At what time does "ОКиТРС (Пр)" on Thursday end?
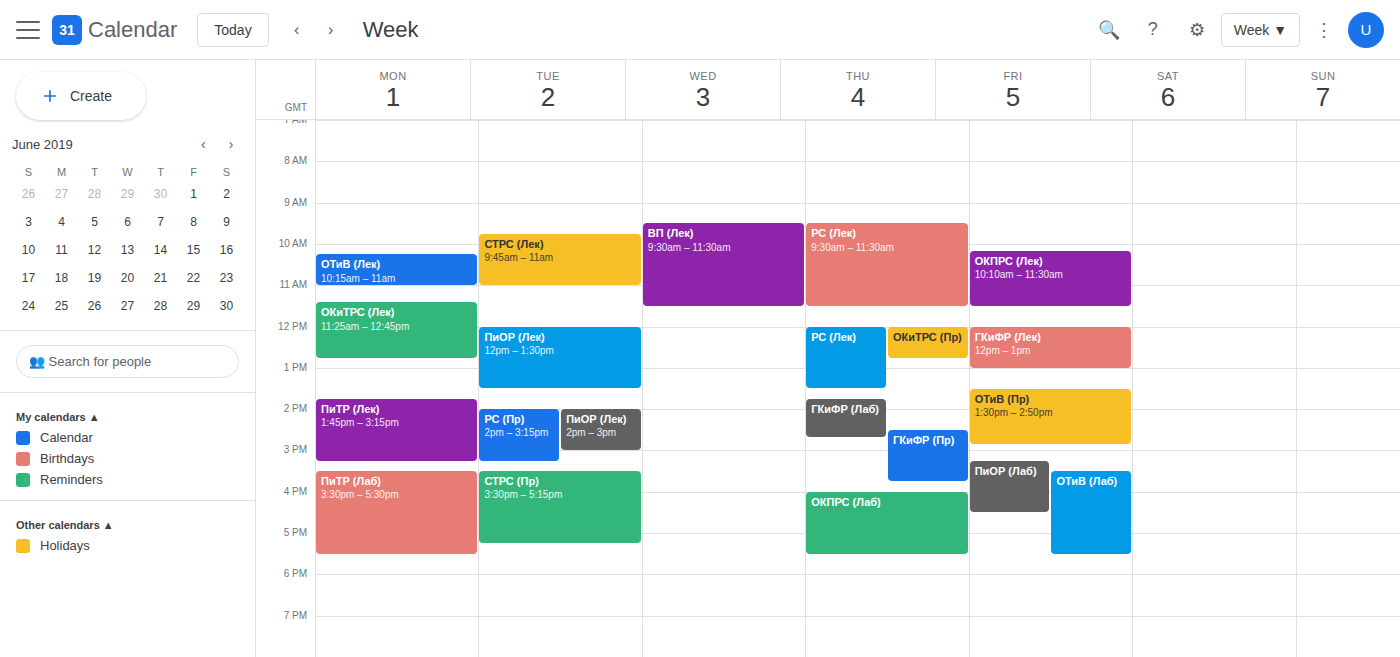
12:45 PM